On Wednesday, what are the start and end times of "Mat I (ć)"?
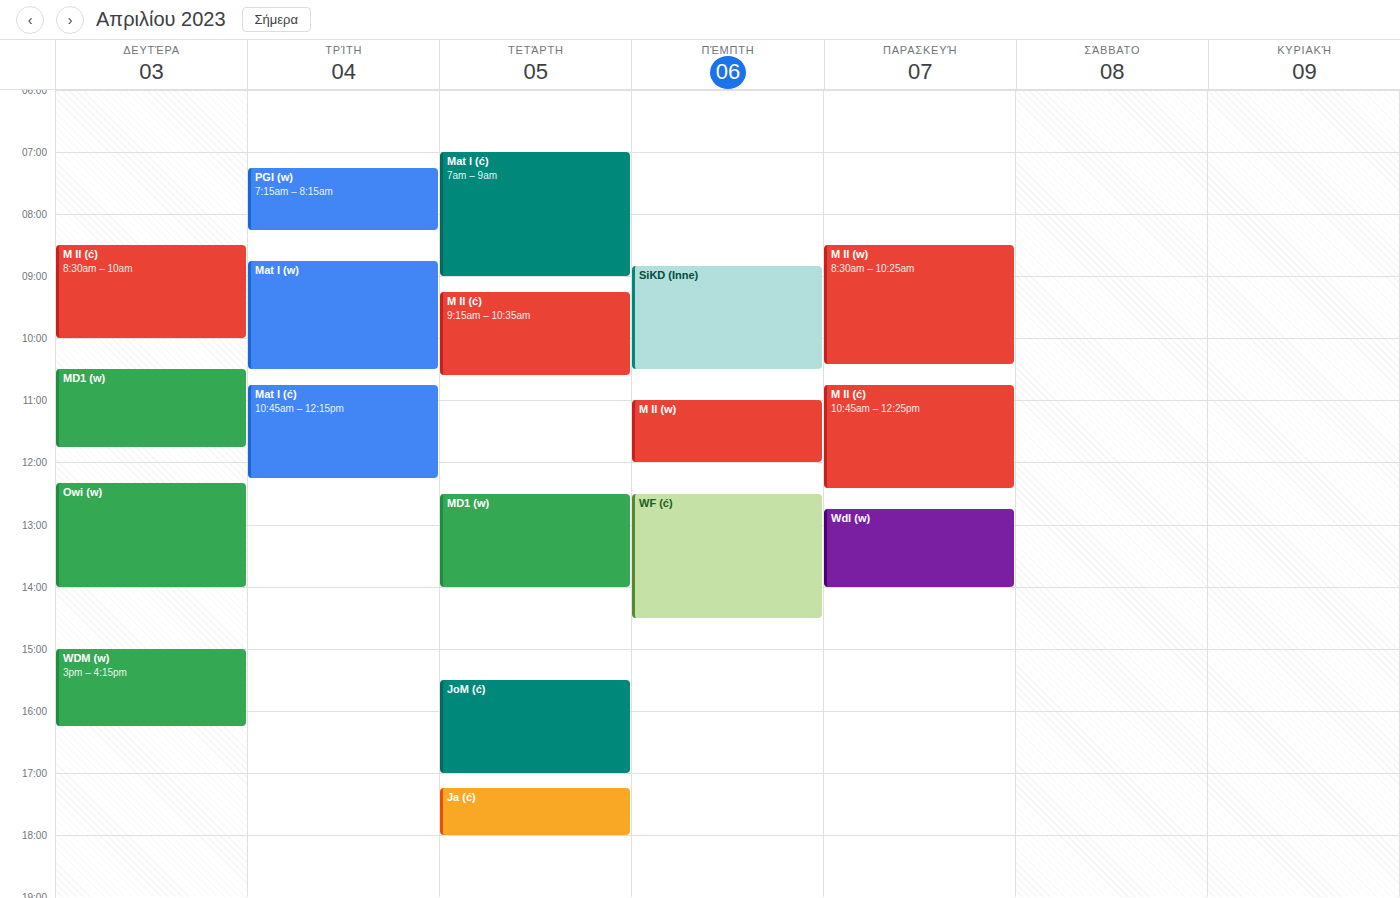
7:00 AM to 9:00 AM